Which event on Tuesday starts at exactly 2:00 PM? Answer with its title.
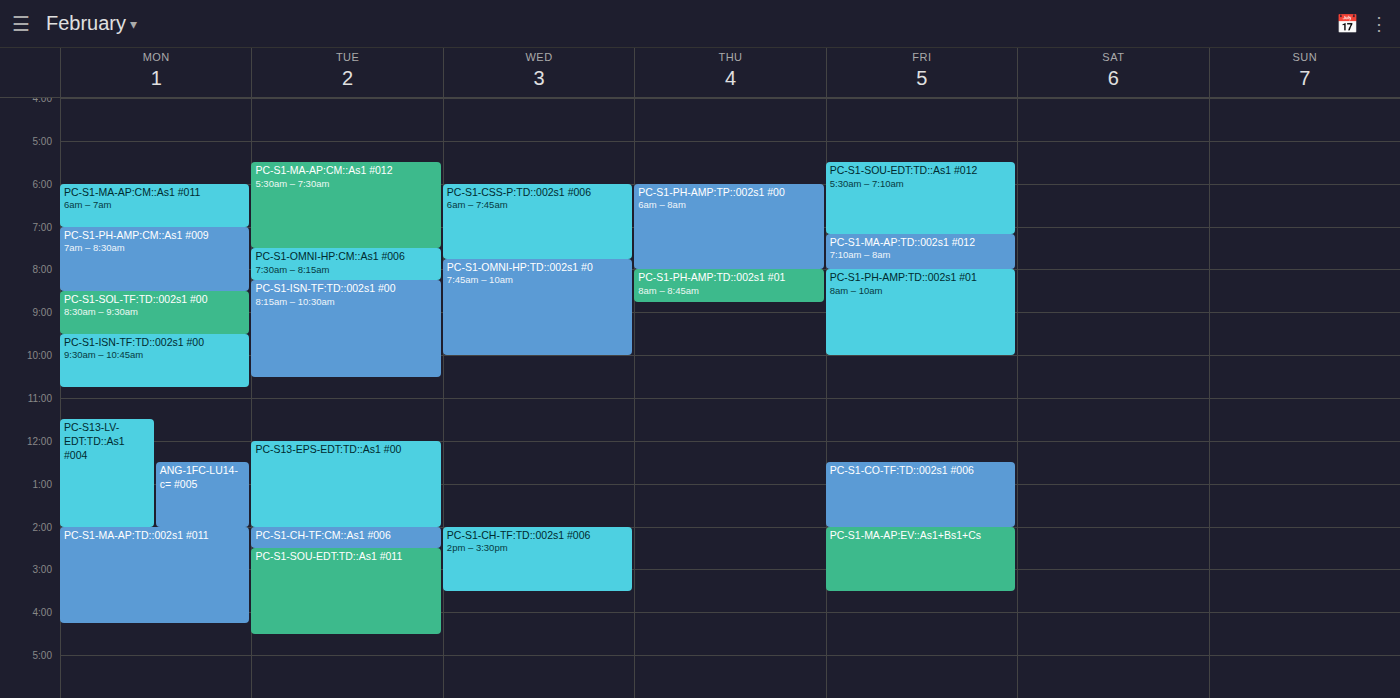
"PC-S1-CH-TF:CM::As1 #006"